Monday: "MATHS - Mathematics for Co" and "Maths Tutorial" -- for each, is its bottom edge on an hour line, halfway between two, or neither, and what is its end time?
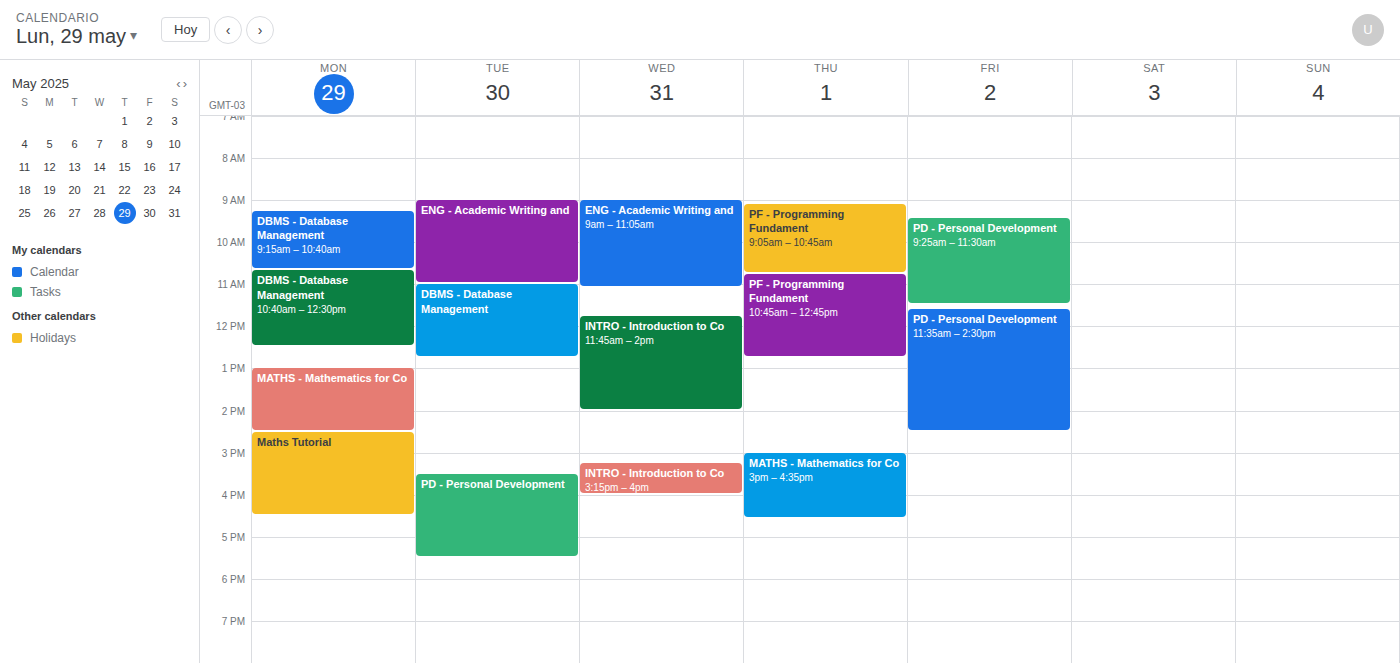
"MATHS - Mathematics for Co": 2:30 PM, halfway between the 2 PM and 3 PM lines. "Maths Tutorial": 4:30 PM, halfway between the 4 PM and 5 PM lines.